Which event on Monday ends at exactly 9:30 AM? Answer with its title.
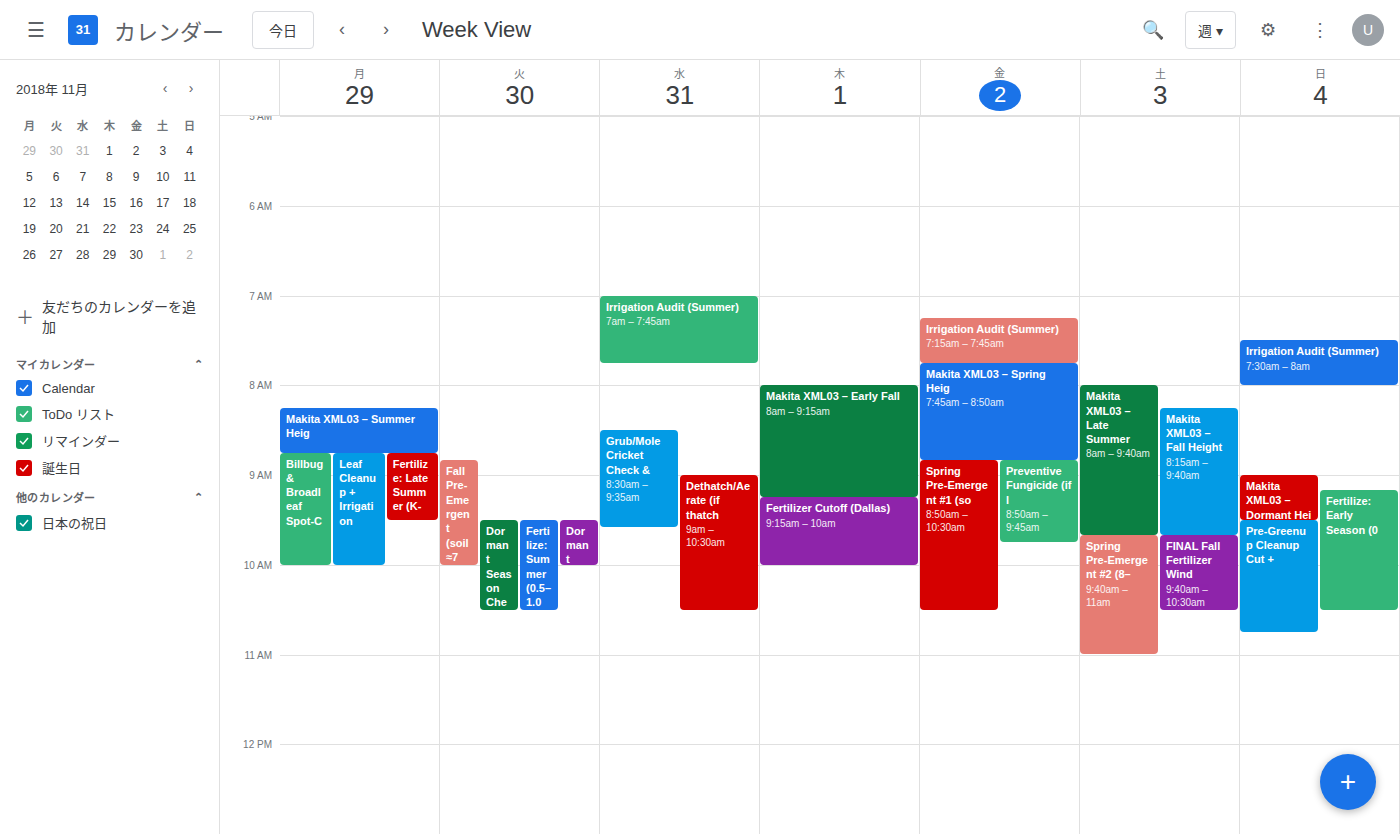
"Fertilize: Late Summer (K‑"